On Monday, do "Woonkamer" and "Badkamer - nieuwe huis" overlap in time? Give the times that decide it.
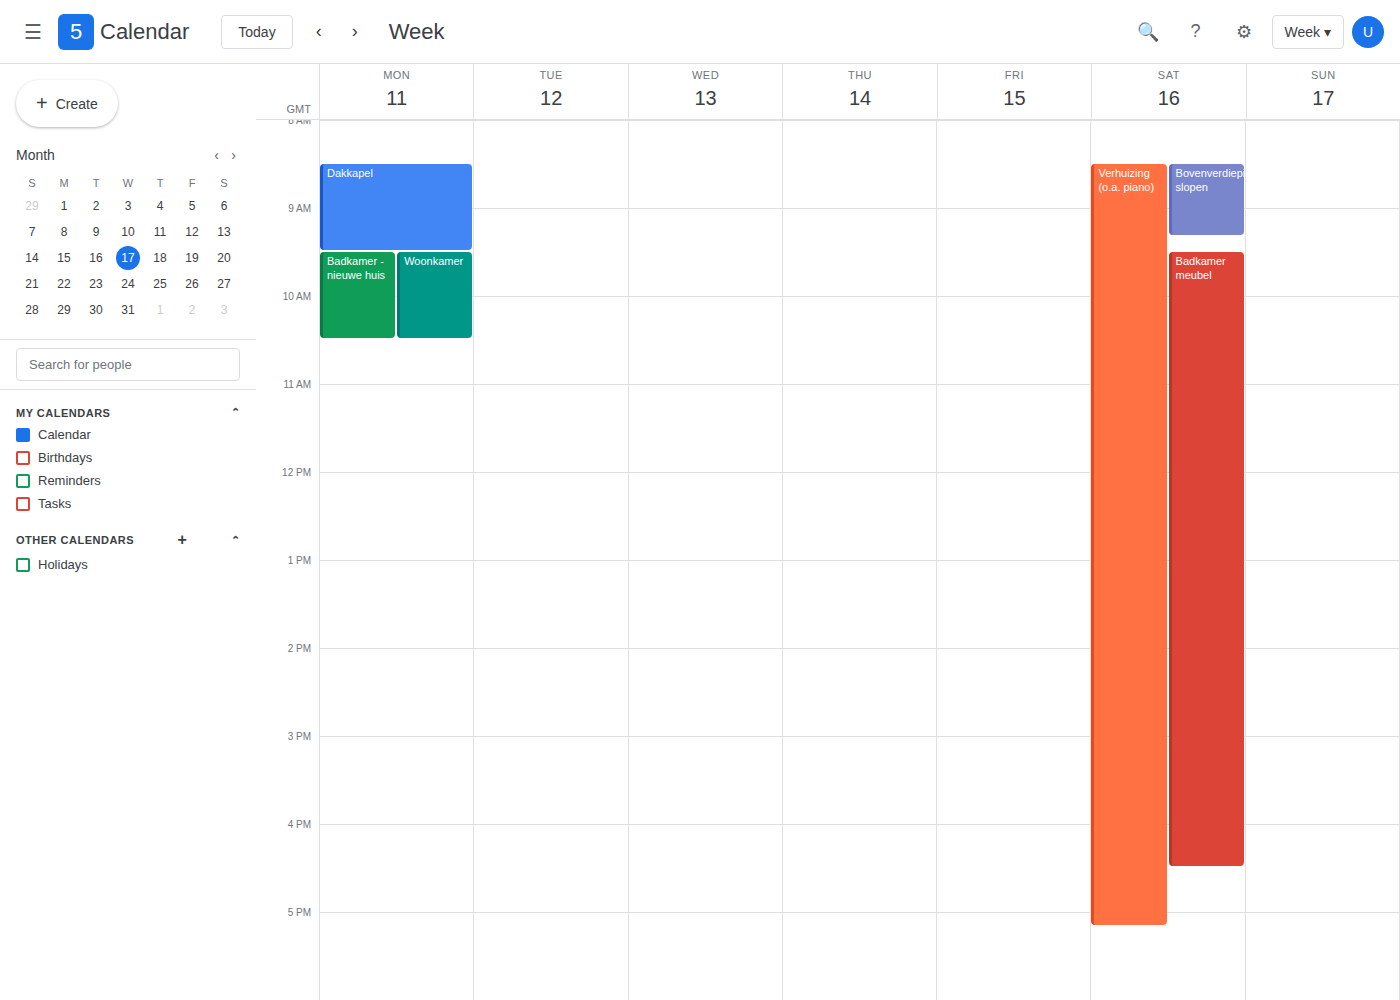
"Badkamer - nieuwe huis" runs 9:30 AM to 10:30 AM, inside "Woonkamer" -- they overlap.